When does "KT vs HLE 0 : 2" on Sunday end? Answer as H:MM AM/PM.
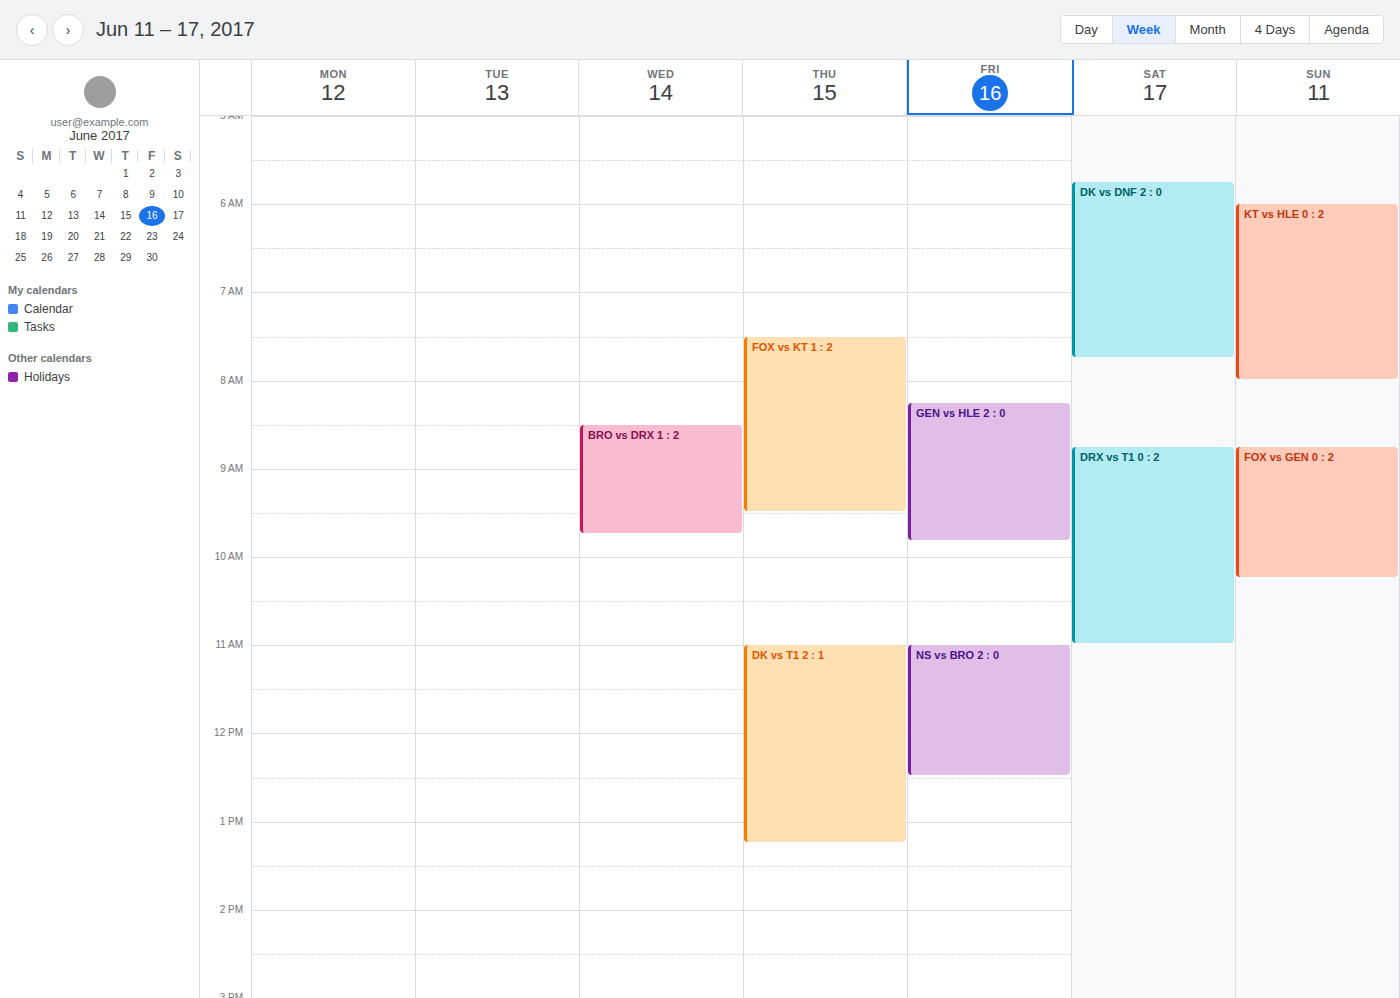
8:00 AM